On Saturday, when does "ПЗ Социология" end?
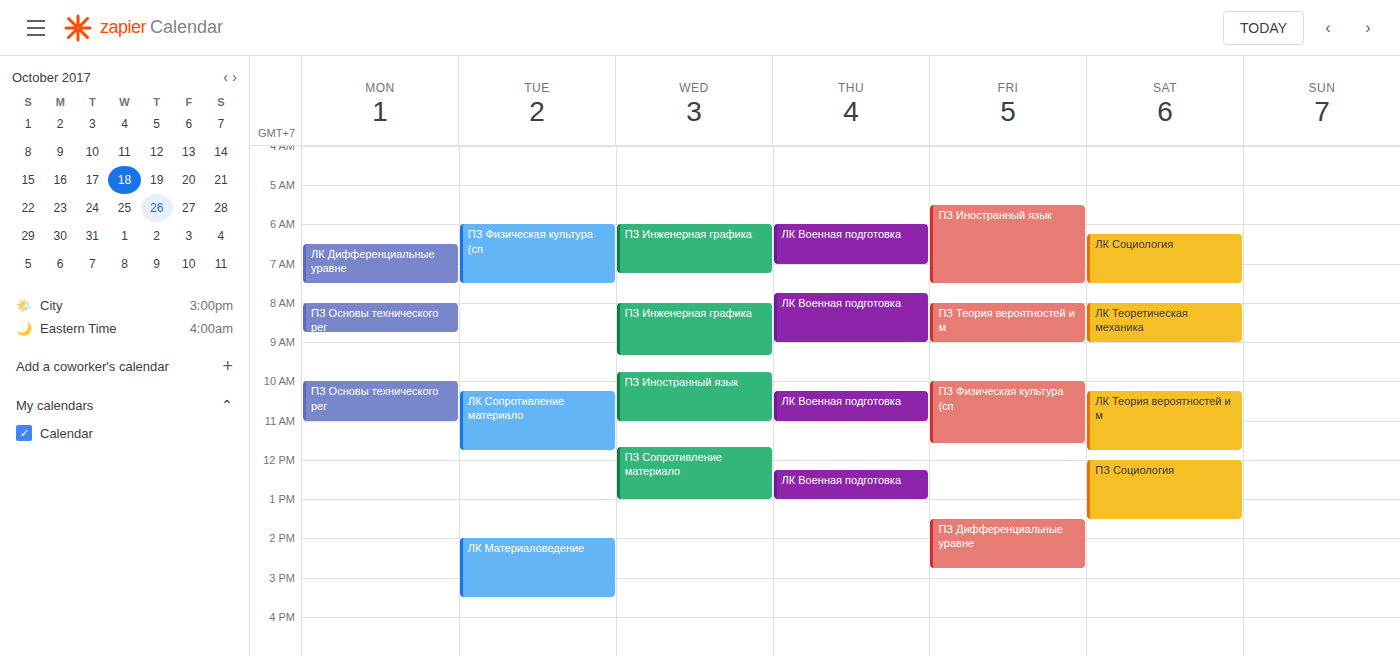
13:30